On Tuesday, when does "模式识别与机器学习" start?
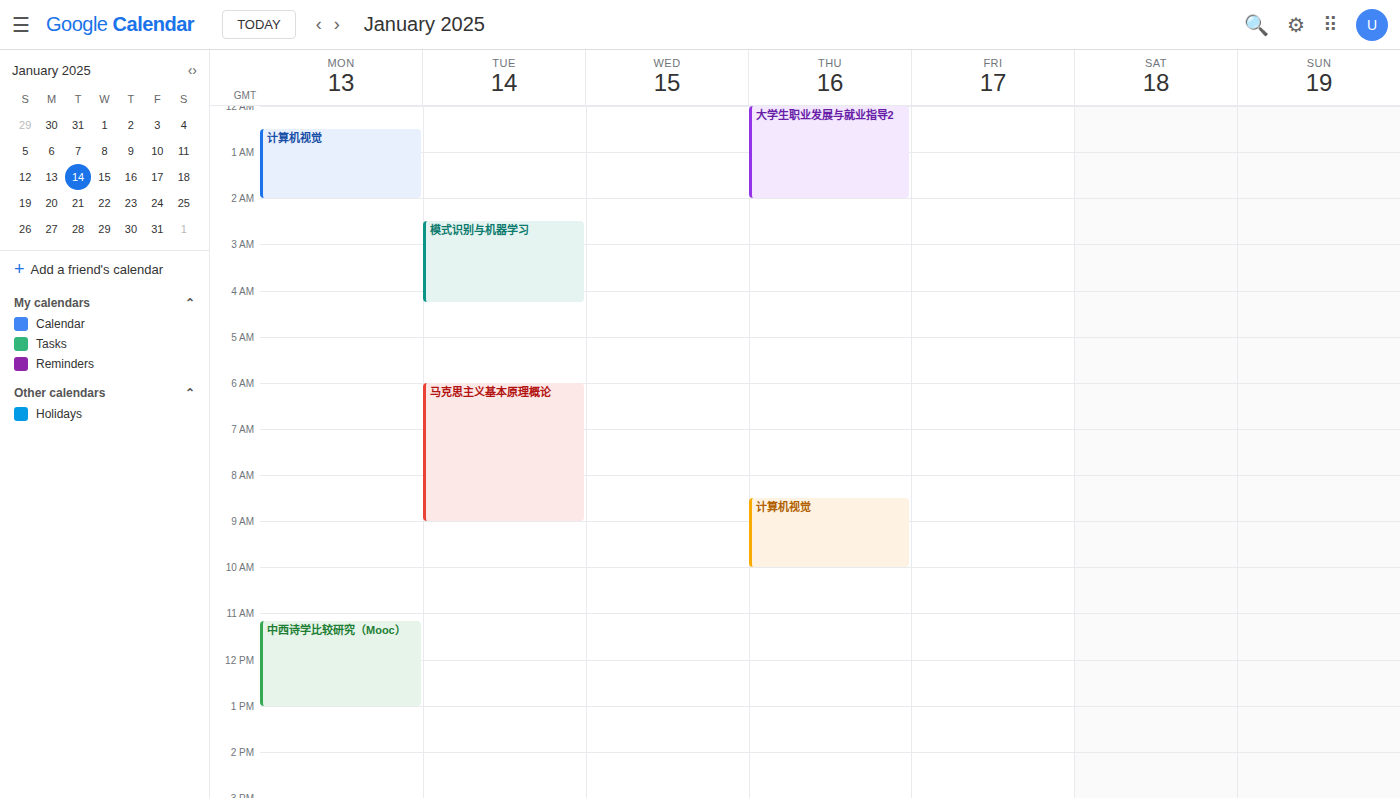
02:30